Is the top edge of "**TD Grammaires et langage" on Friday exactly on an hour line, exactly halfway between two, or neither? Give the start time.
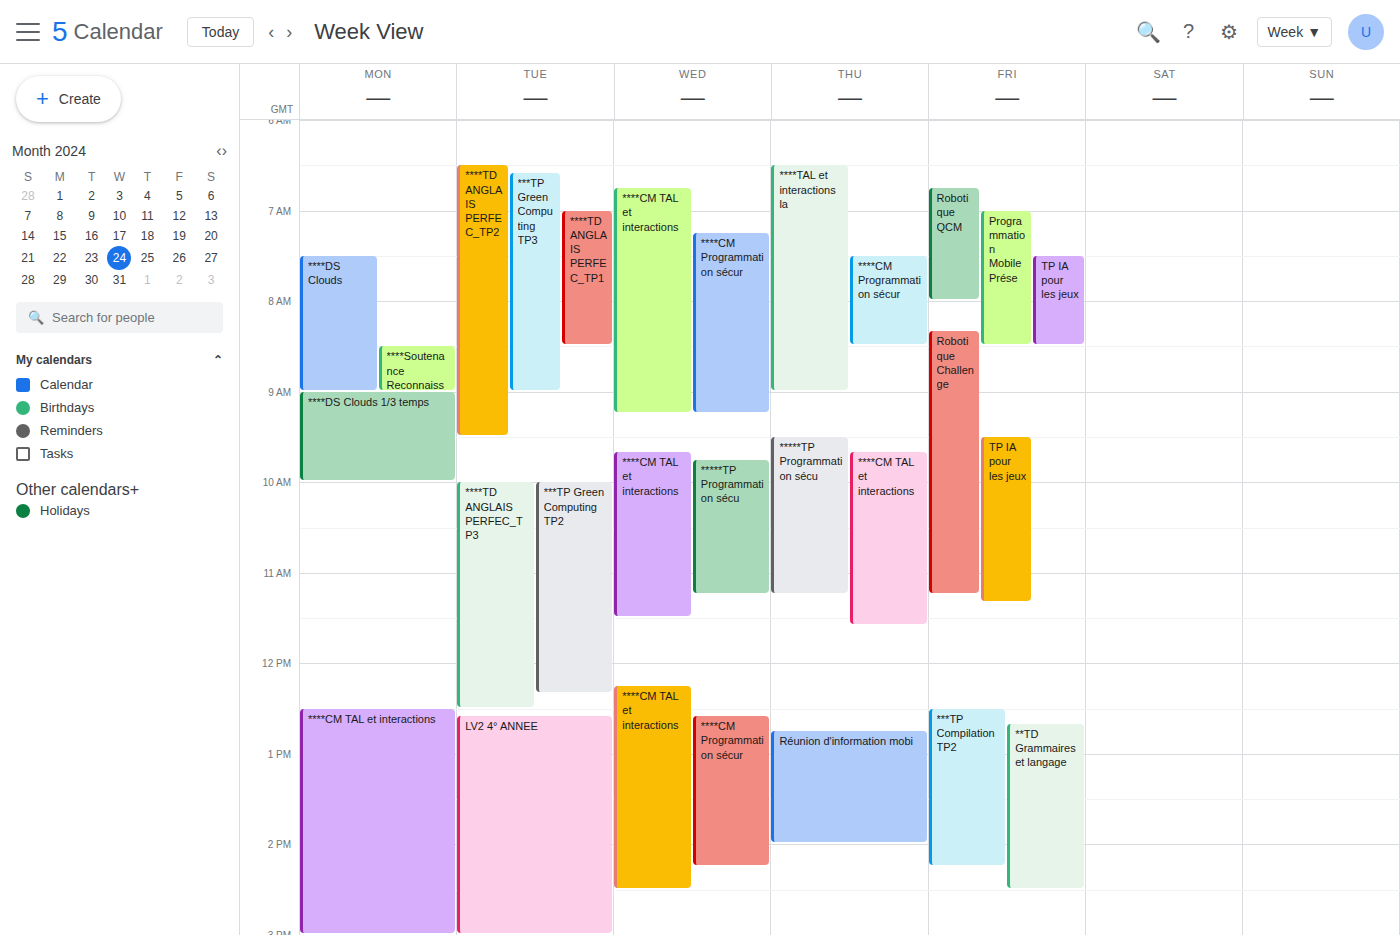
12:40 PM -- neither: 40 minutes below the 12 PM line and 20 minutes above the 1 PM line.